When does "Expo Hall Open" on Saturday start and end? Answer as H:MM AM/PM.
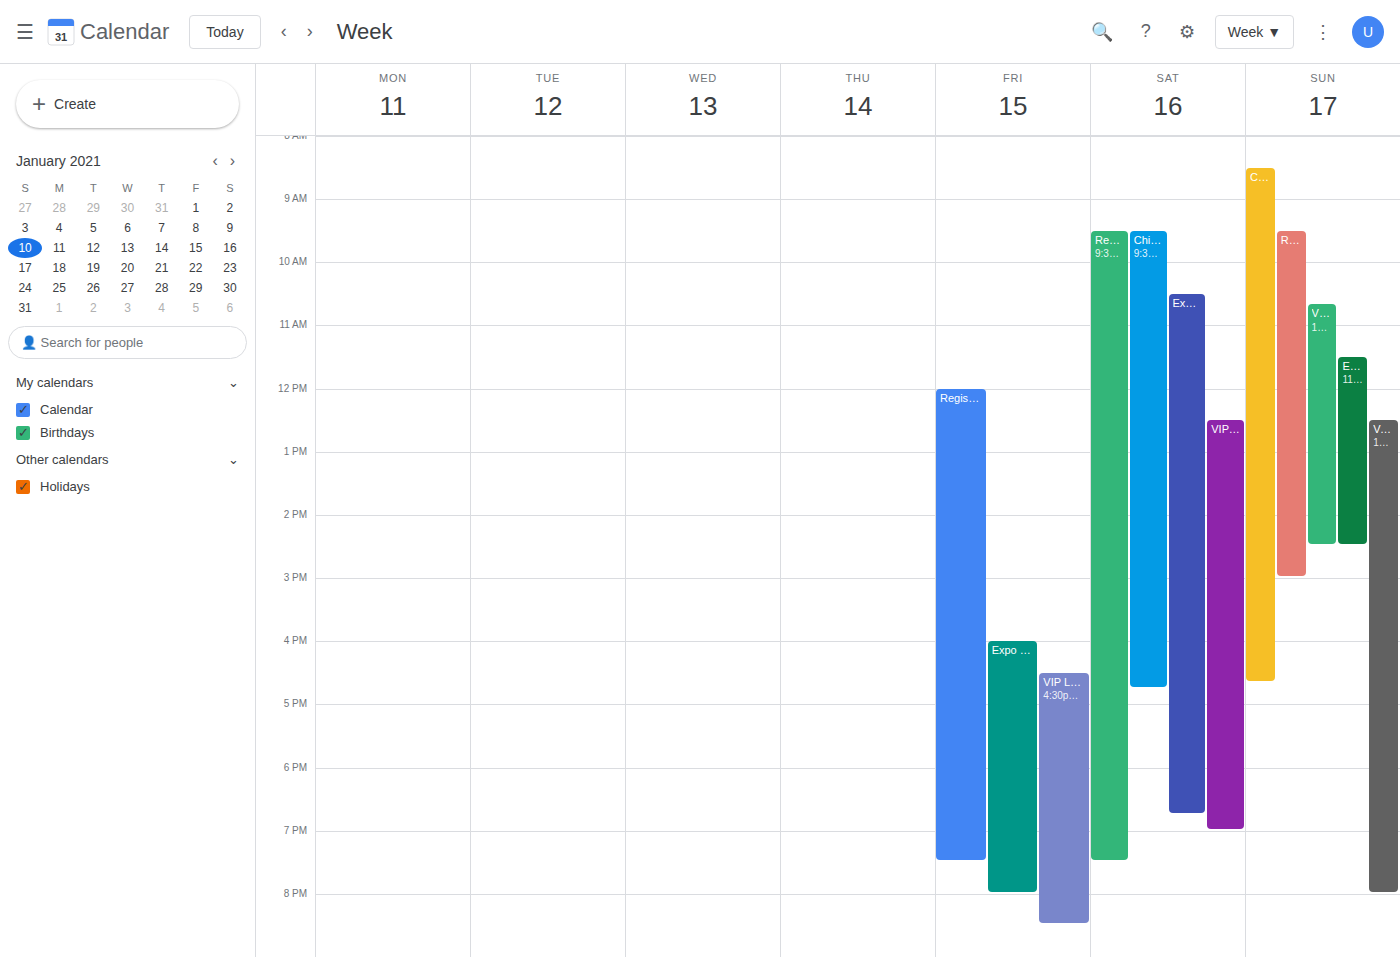
10:30 AM to 6:45 PM